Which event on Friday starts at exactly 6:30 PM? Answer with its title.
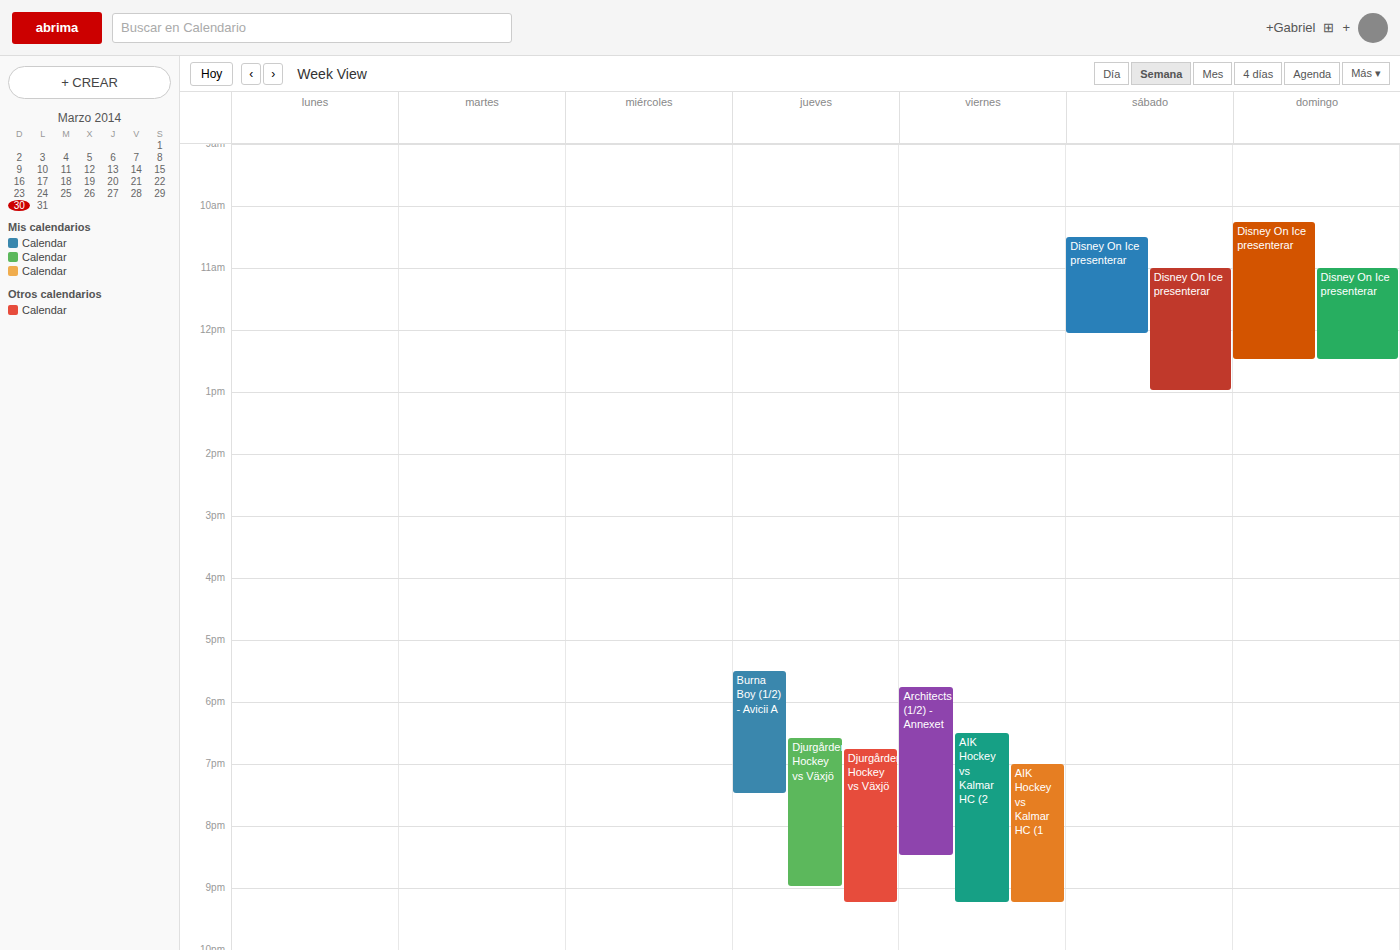
"AIK Hockey vs Kalmar HC (2"